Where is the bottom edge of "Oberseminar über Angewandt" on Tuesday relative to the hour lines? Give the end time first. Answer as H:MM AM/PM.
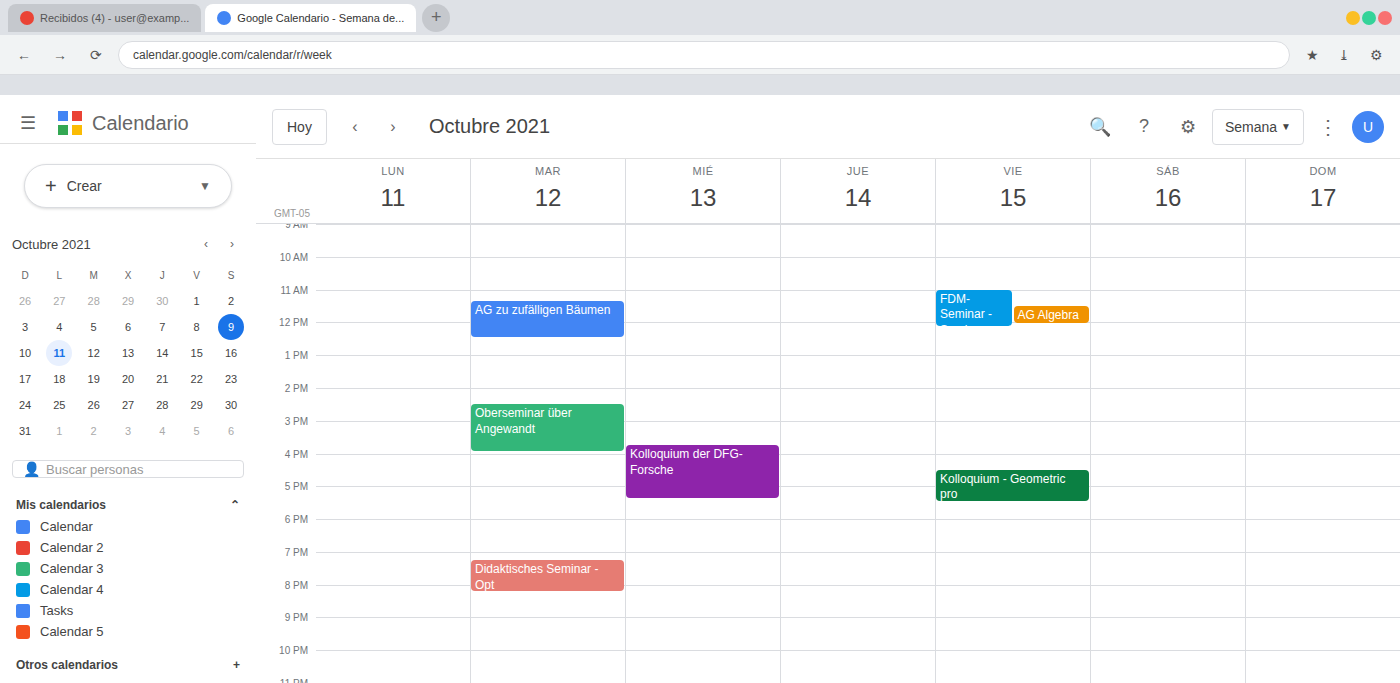
4:00 PM -- exactly on the 4 PM line.